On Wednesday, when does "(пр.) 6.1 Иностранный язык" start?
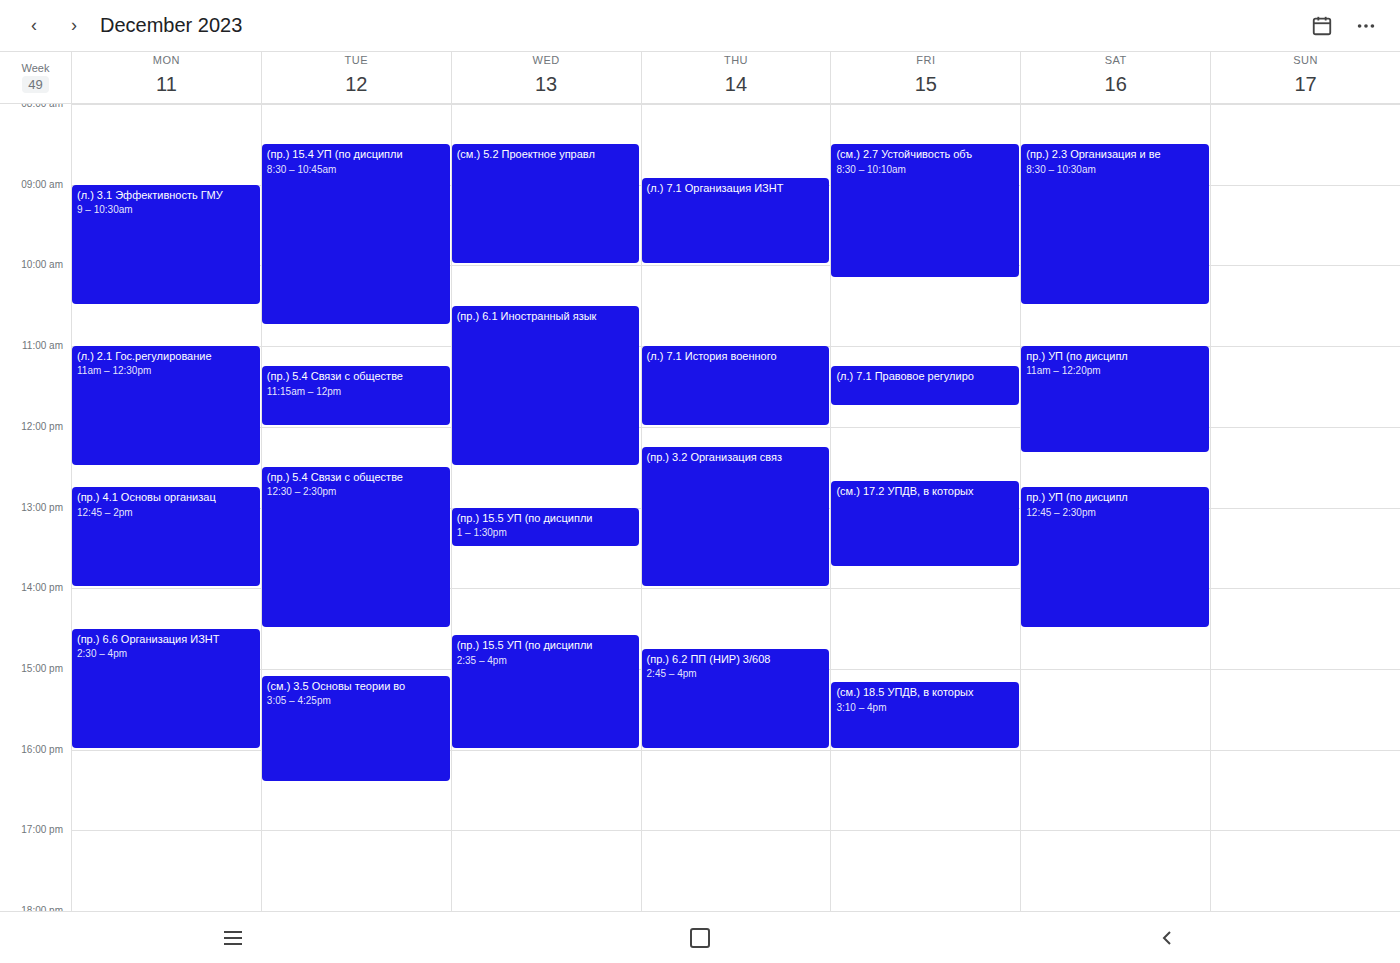
10:30 AM